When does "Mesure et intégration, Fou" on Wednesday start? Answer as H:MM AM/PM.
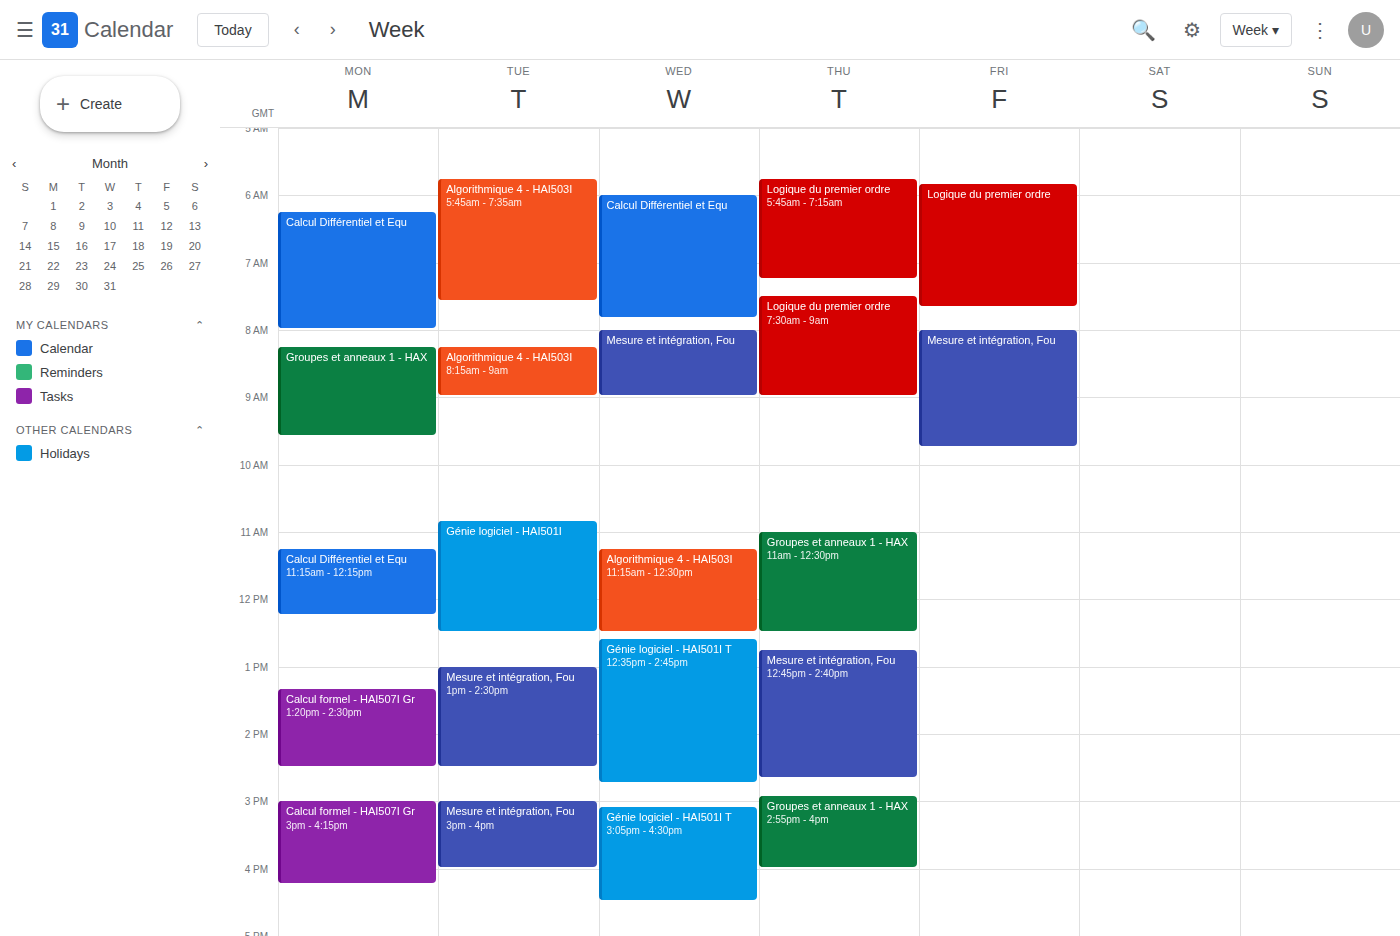
8:00 AM